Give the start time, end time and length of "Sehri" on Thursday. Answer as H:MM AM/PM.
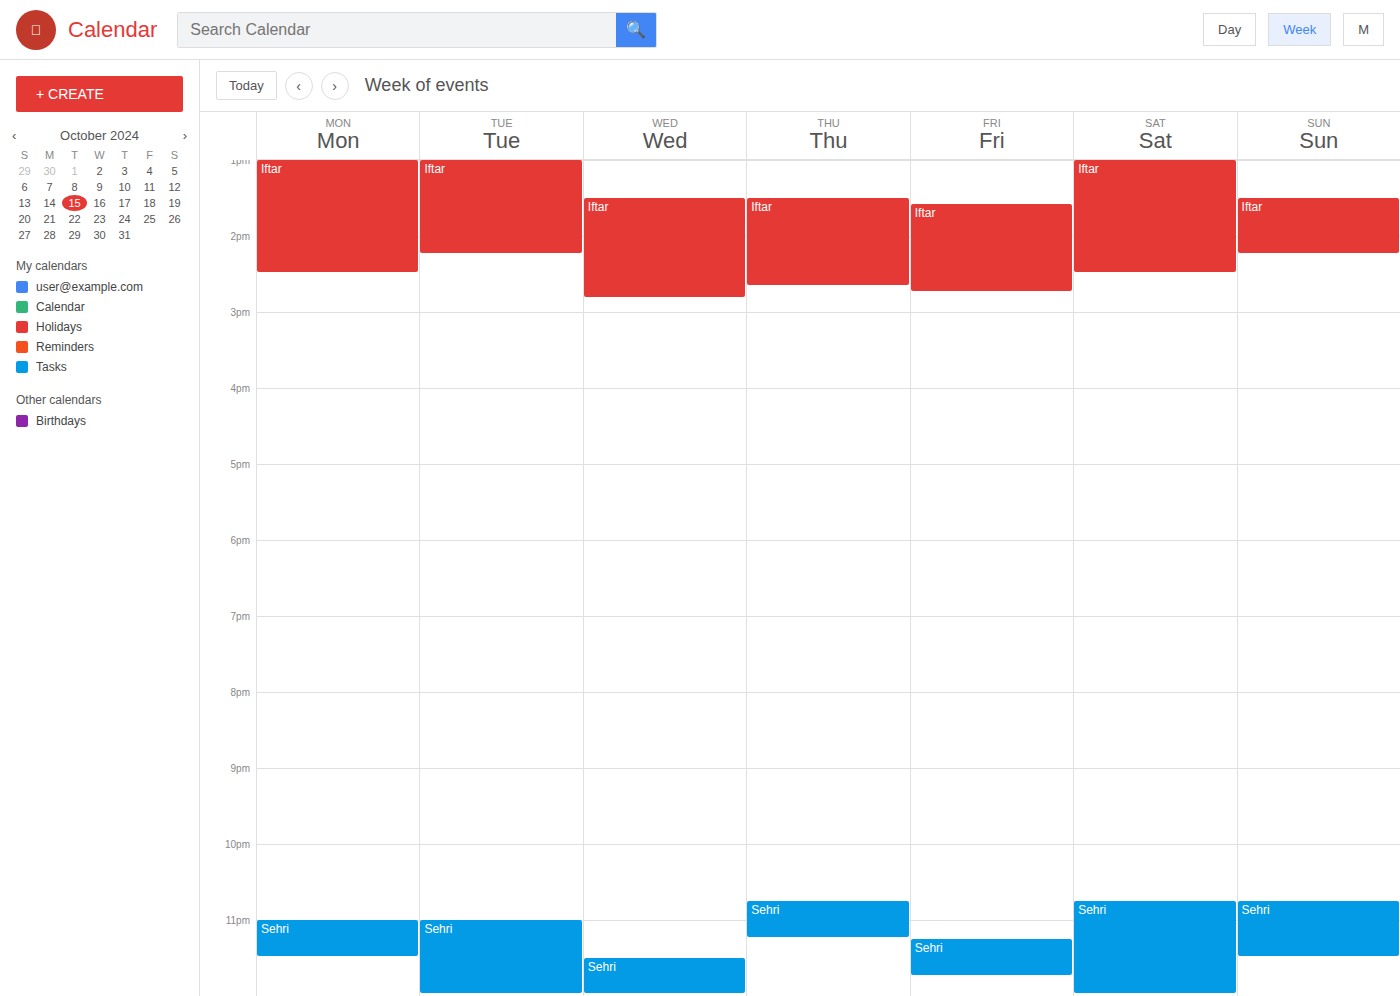
10:45 PM to 11:15 PM, 30 minutes